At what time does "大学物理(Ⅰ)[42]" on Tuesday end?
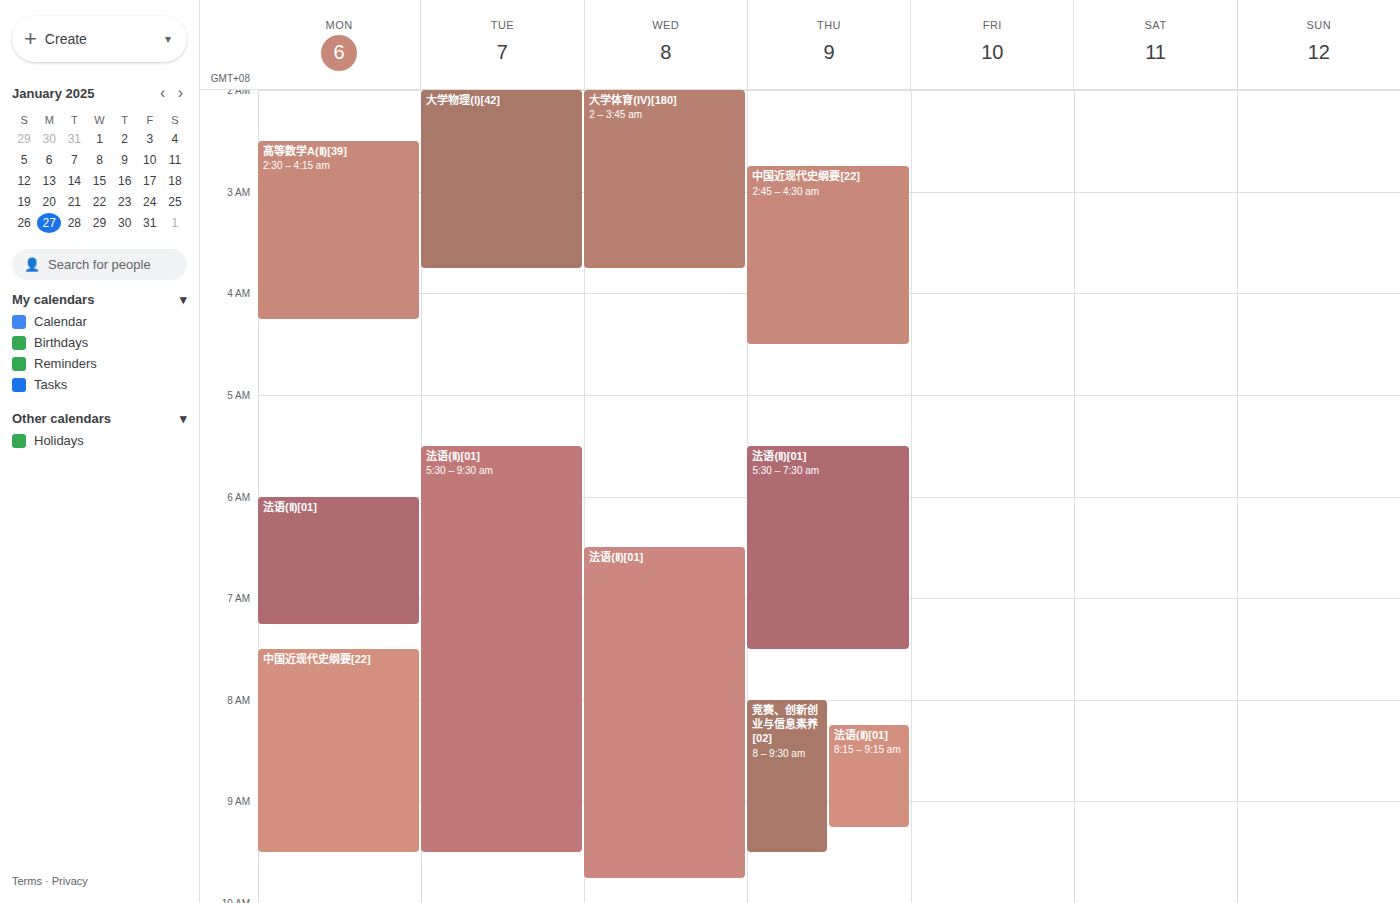
3:45 AM